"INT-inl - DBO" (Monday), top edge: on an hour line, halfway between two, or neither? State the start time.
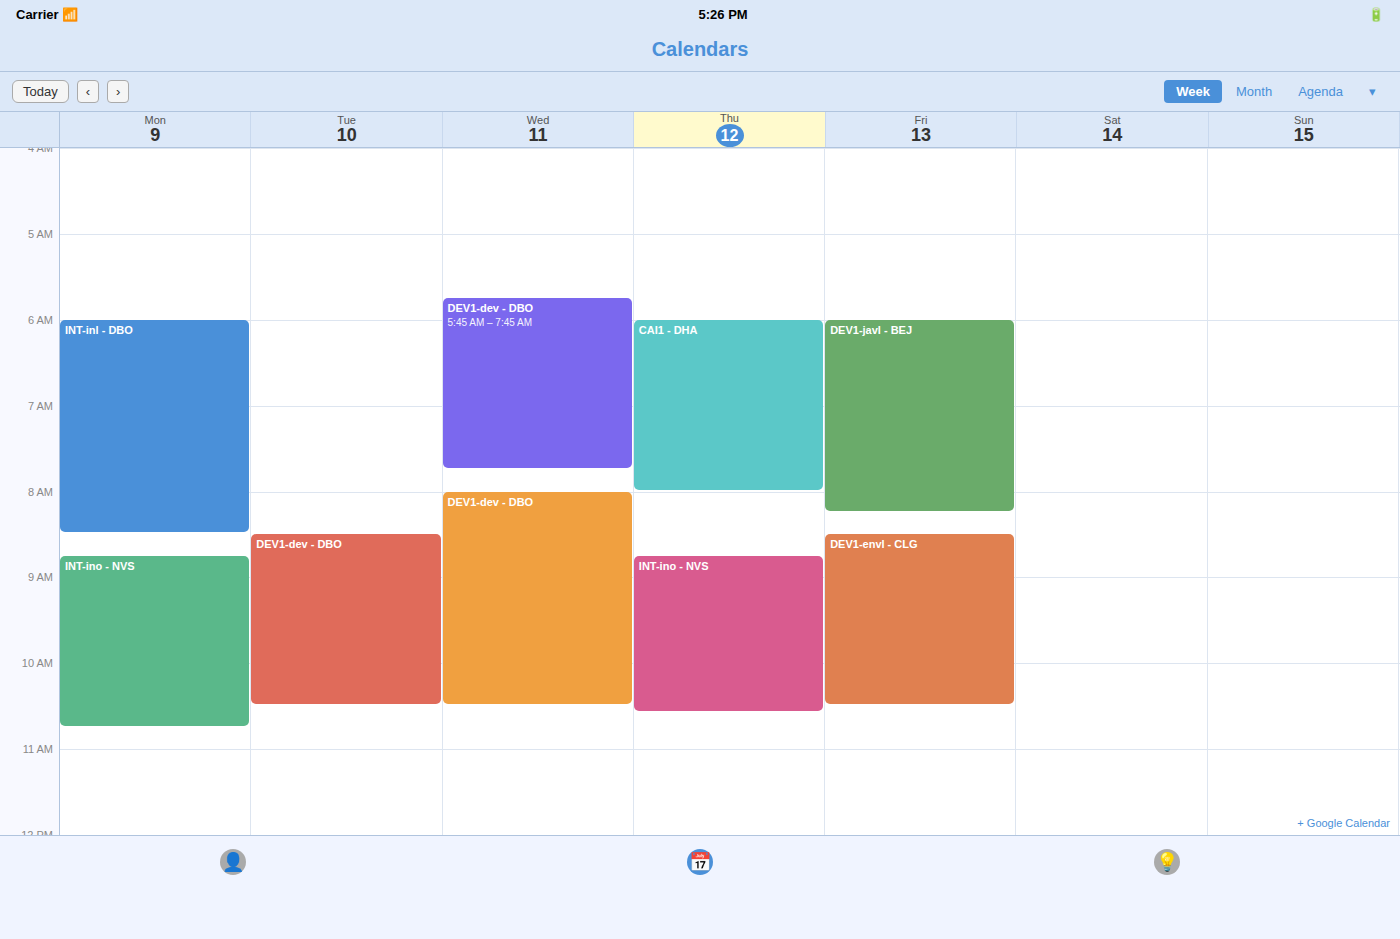
06:00 -- exactly on the 06:00 line.